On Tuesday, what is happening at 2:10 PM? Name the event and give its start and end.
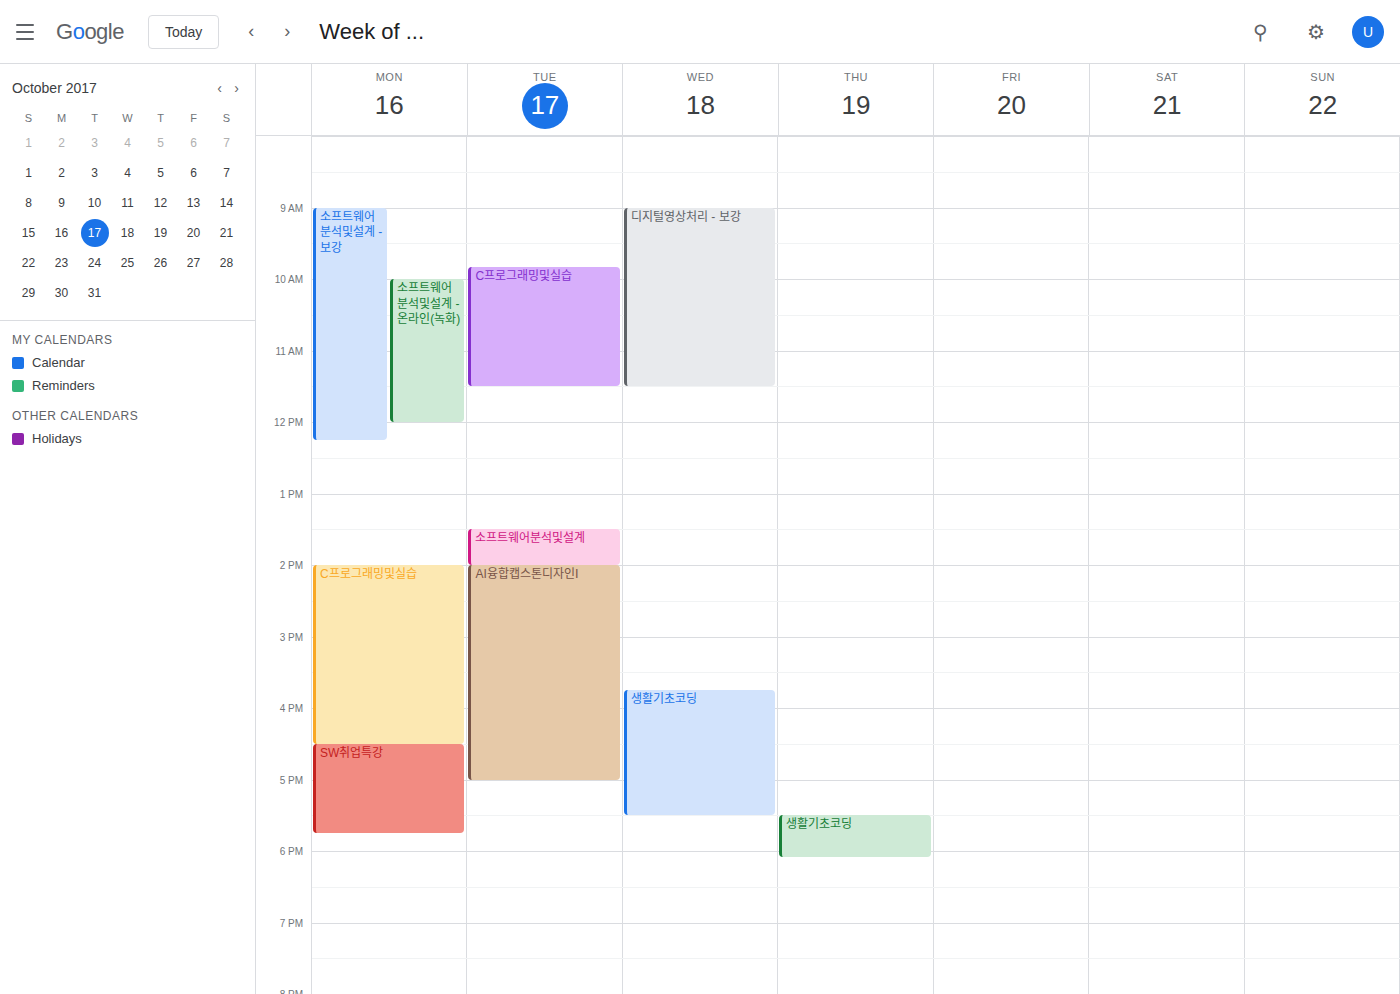
"AI융합캡스톤디자인Ⅰ", 2:00 PM to 5:00 PM